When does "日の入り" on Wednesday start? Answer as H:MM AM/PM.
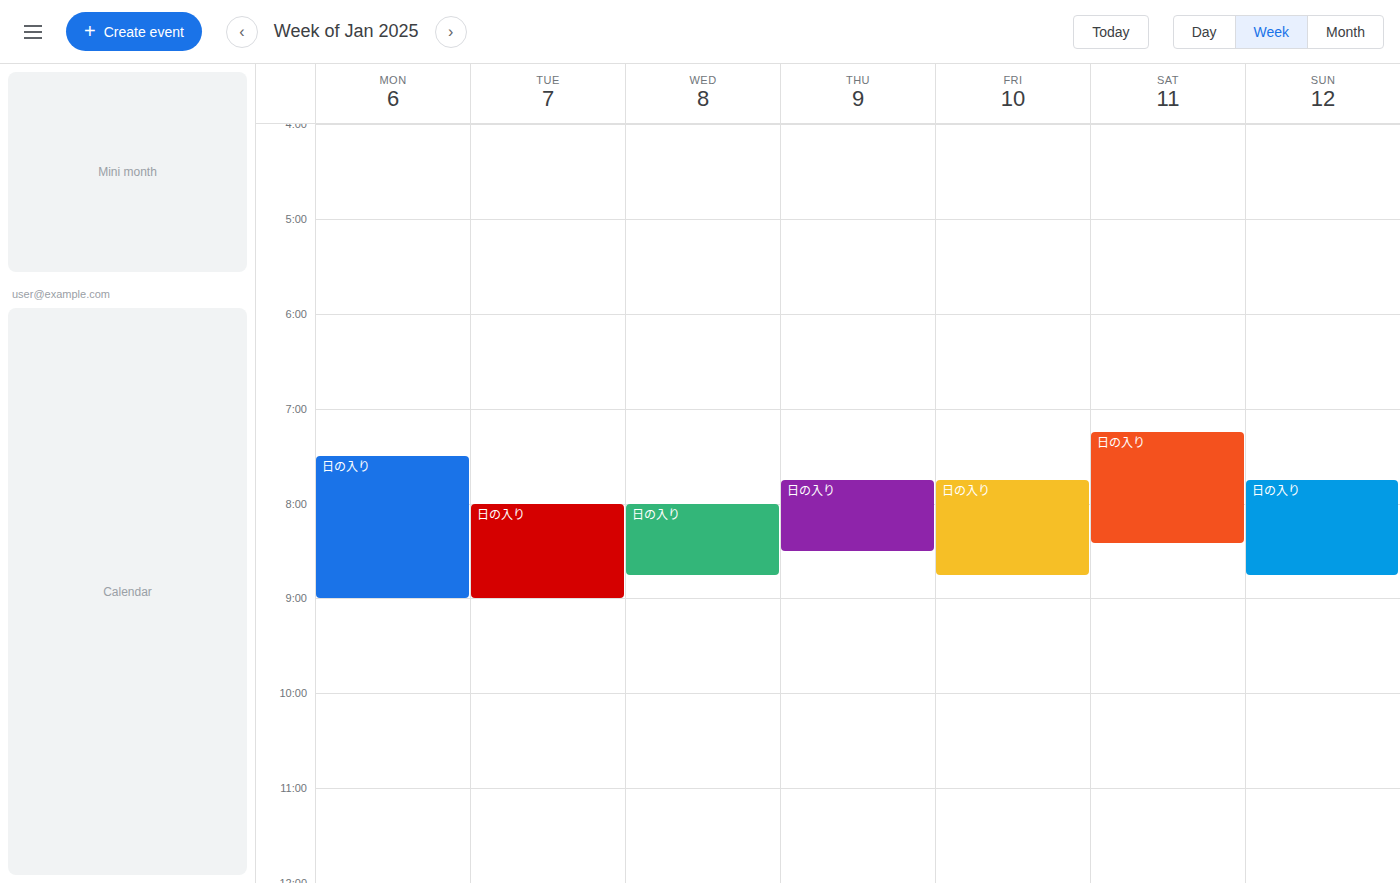
8:00 AM